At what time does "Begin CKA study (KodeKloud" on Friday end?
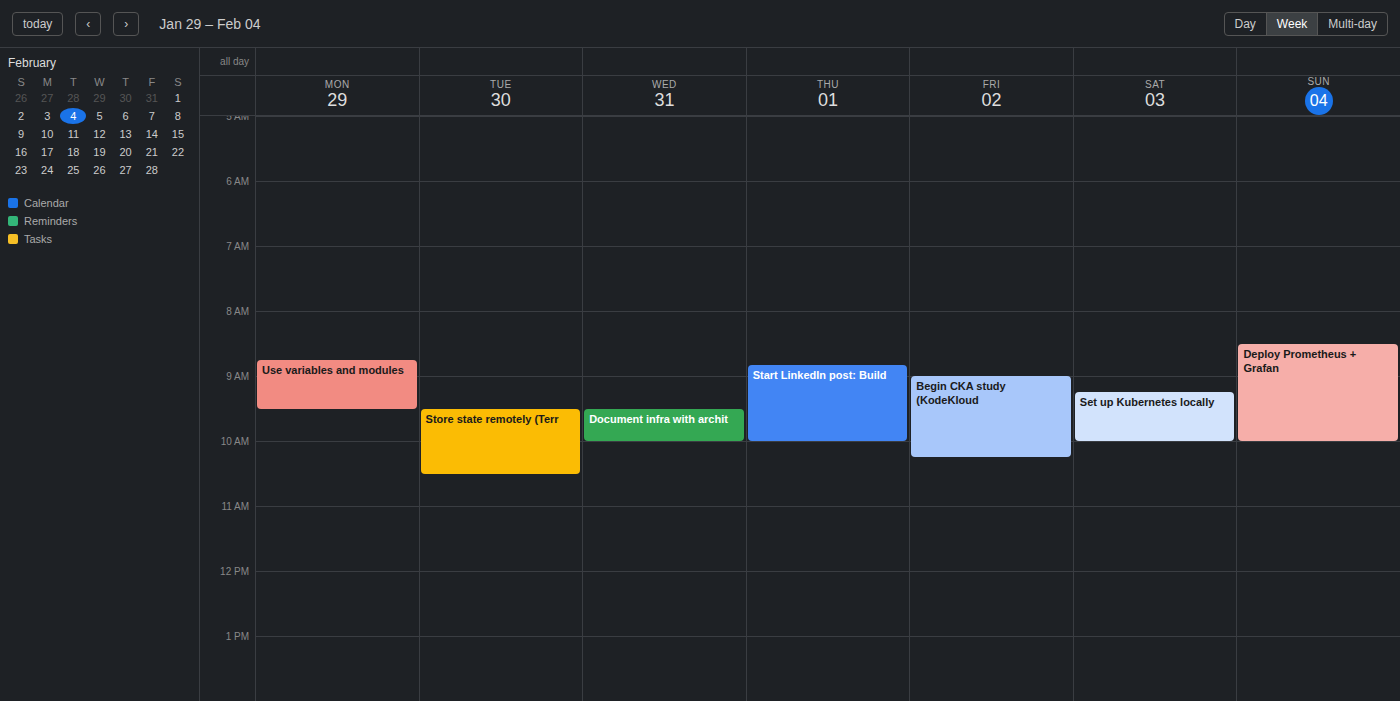
10:15 AM